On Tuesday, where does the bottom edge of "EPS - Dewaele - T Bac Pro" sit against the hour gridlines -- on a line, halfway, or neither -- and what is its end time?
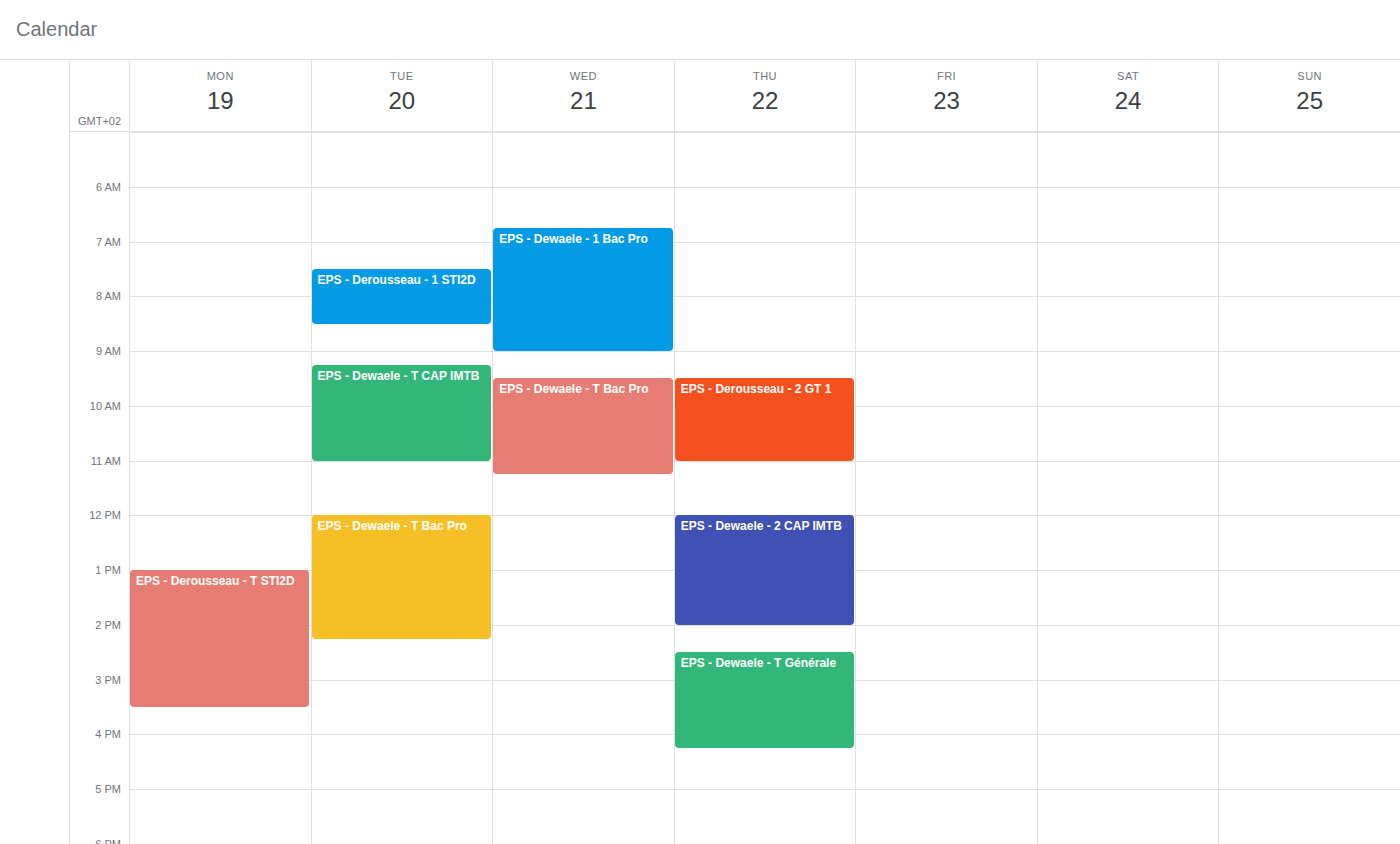
2:15 PM -- neither: a quarter of the way from the 2 PM line to the 3 PM line.